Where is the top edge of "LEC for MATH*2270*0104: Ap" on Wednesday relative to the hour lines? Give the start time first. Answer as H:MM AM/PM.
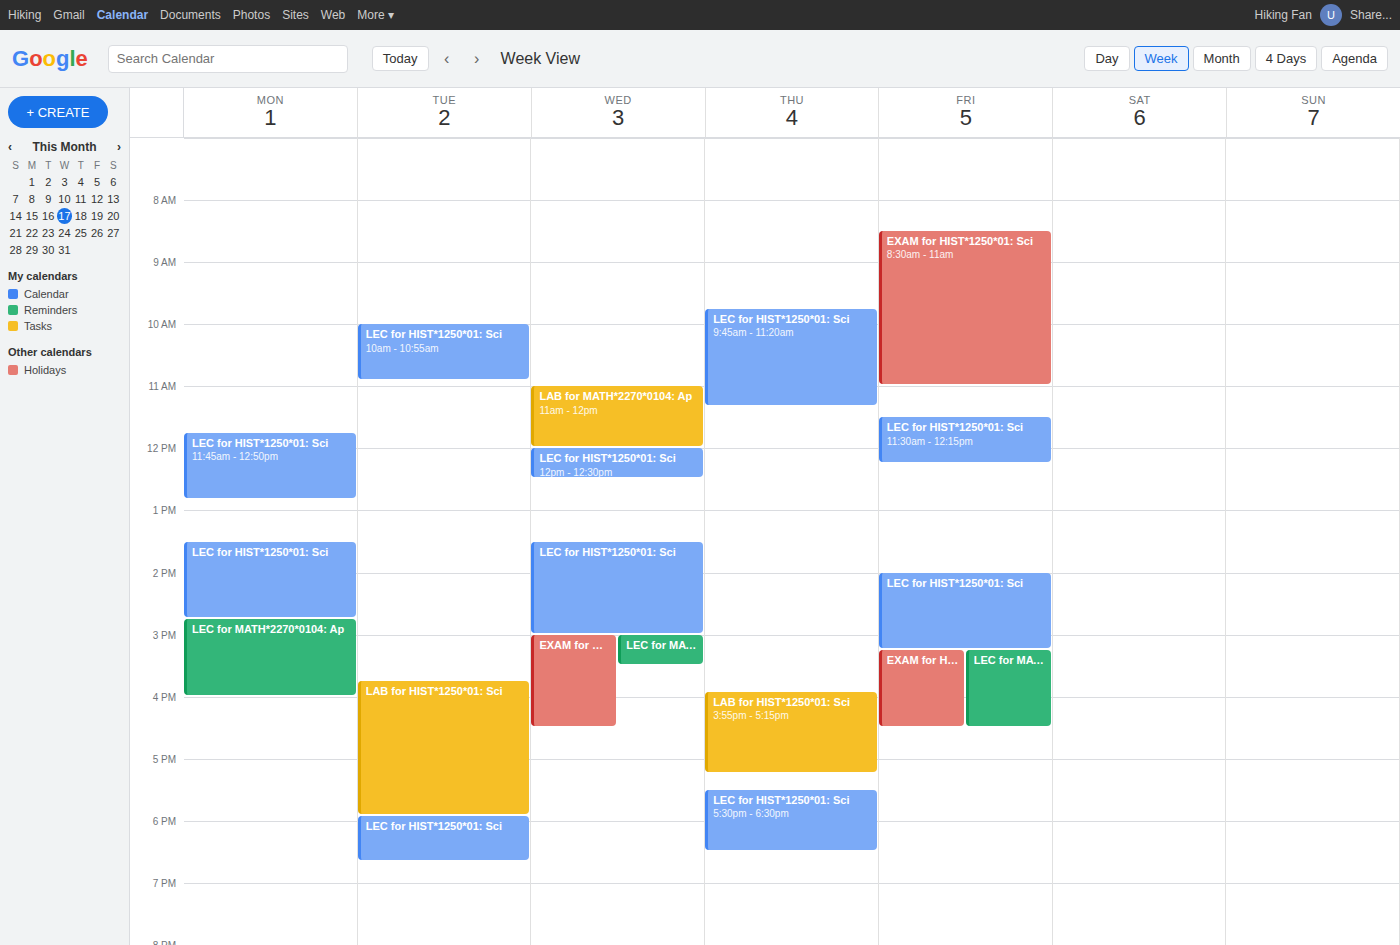
3:00 PM -- exactly on the 3 PM line.